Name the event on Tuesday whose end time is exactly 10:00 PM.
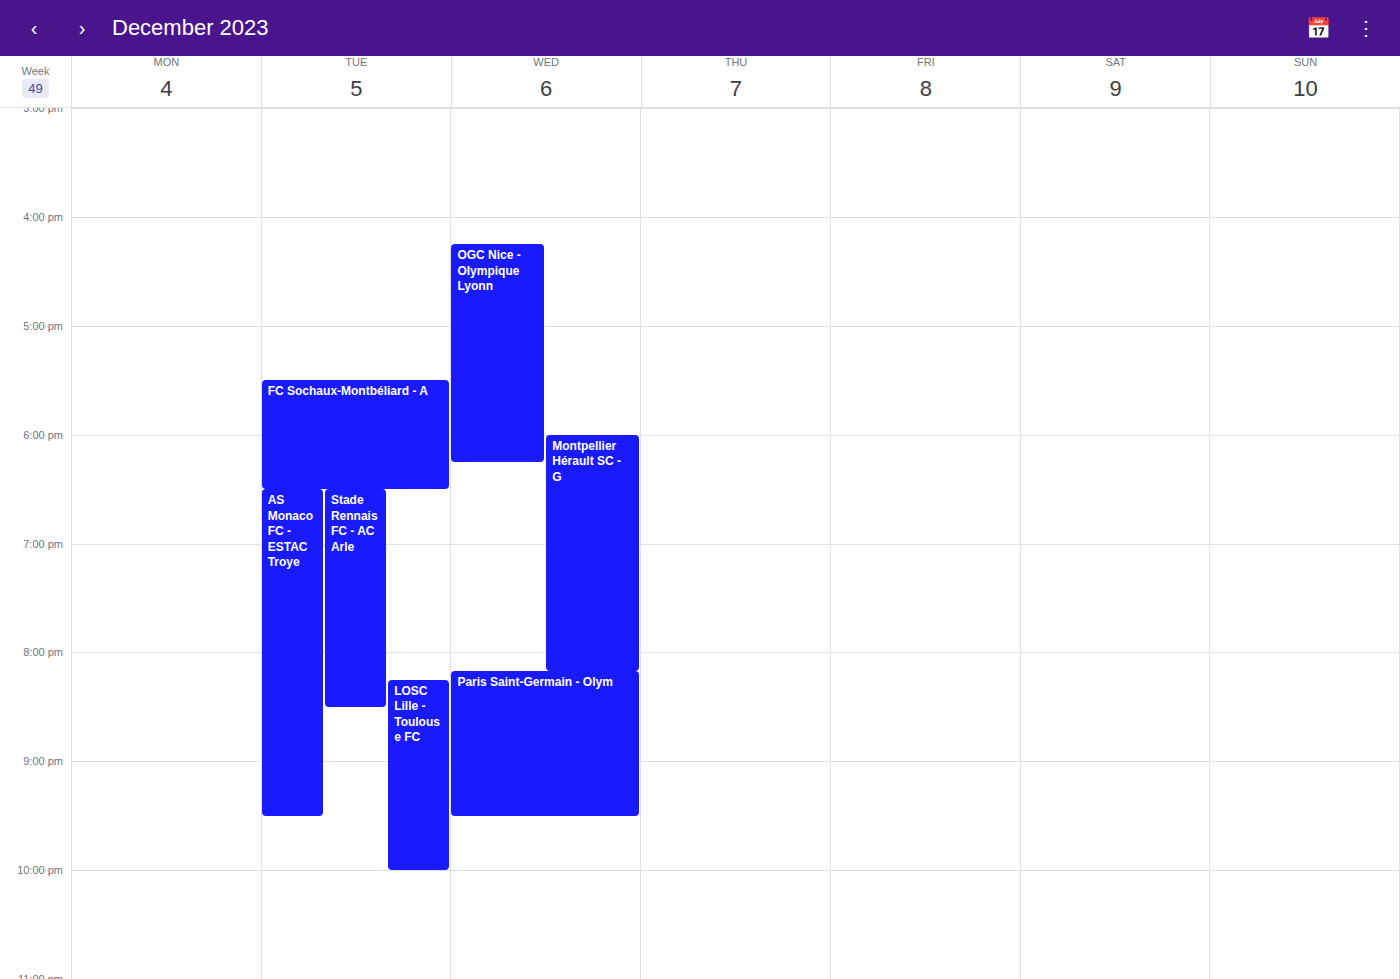
"LOSC Lille - Toulouse FC"